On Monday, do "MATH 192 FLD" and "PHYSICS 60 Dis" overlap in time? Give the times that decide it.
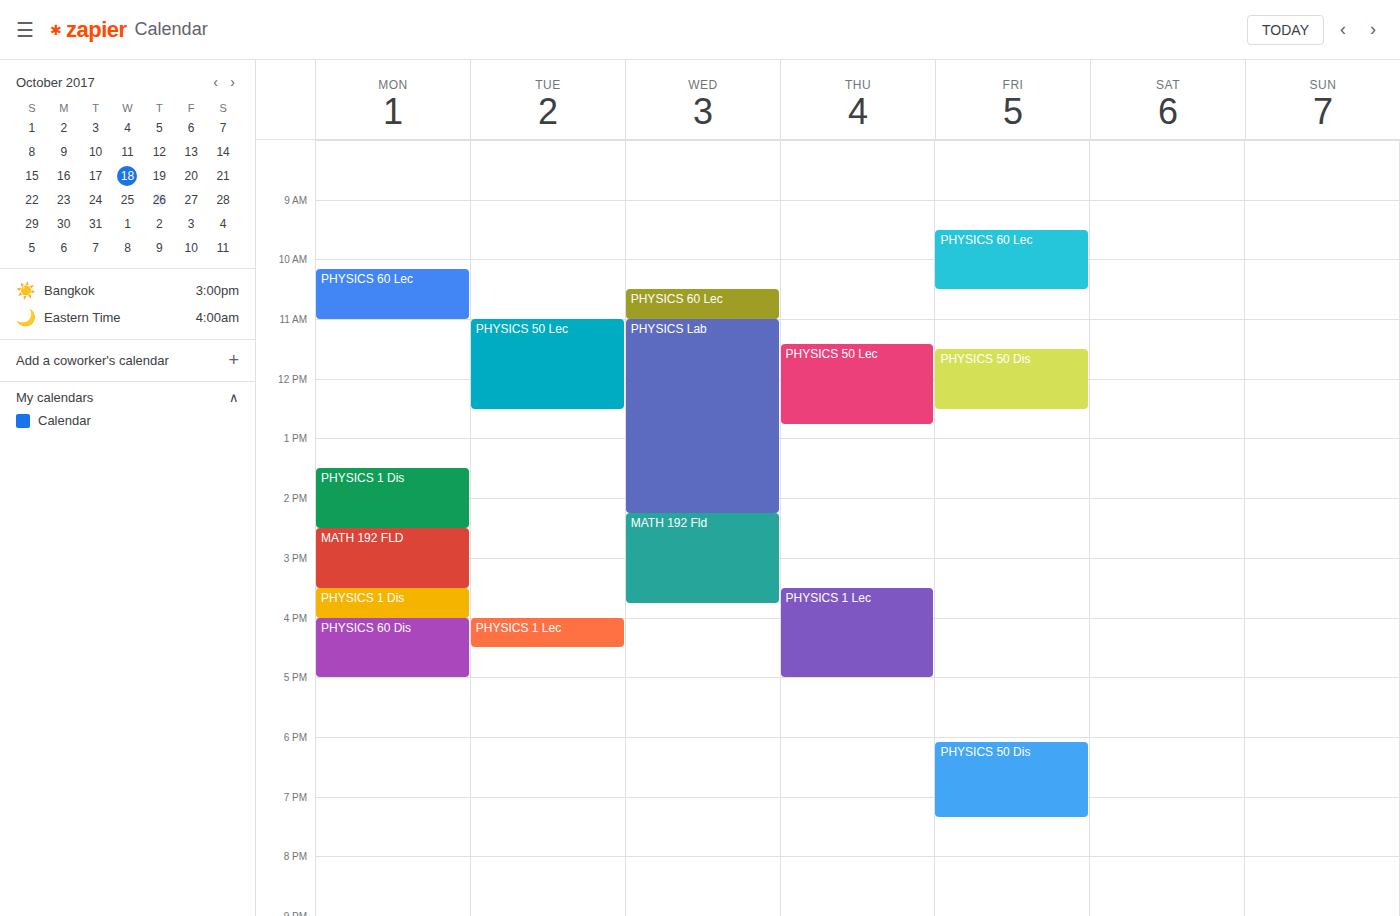
"MATH 192 FLD" ends at 3:30 PM and "PHYSICS 60 Dis" starts at 4:00 PM -- no overlap.